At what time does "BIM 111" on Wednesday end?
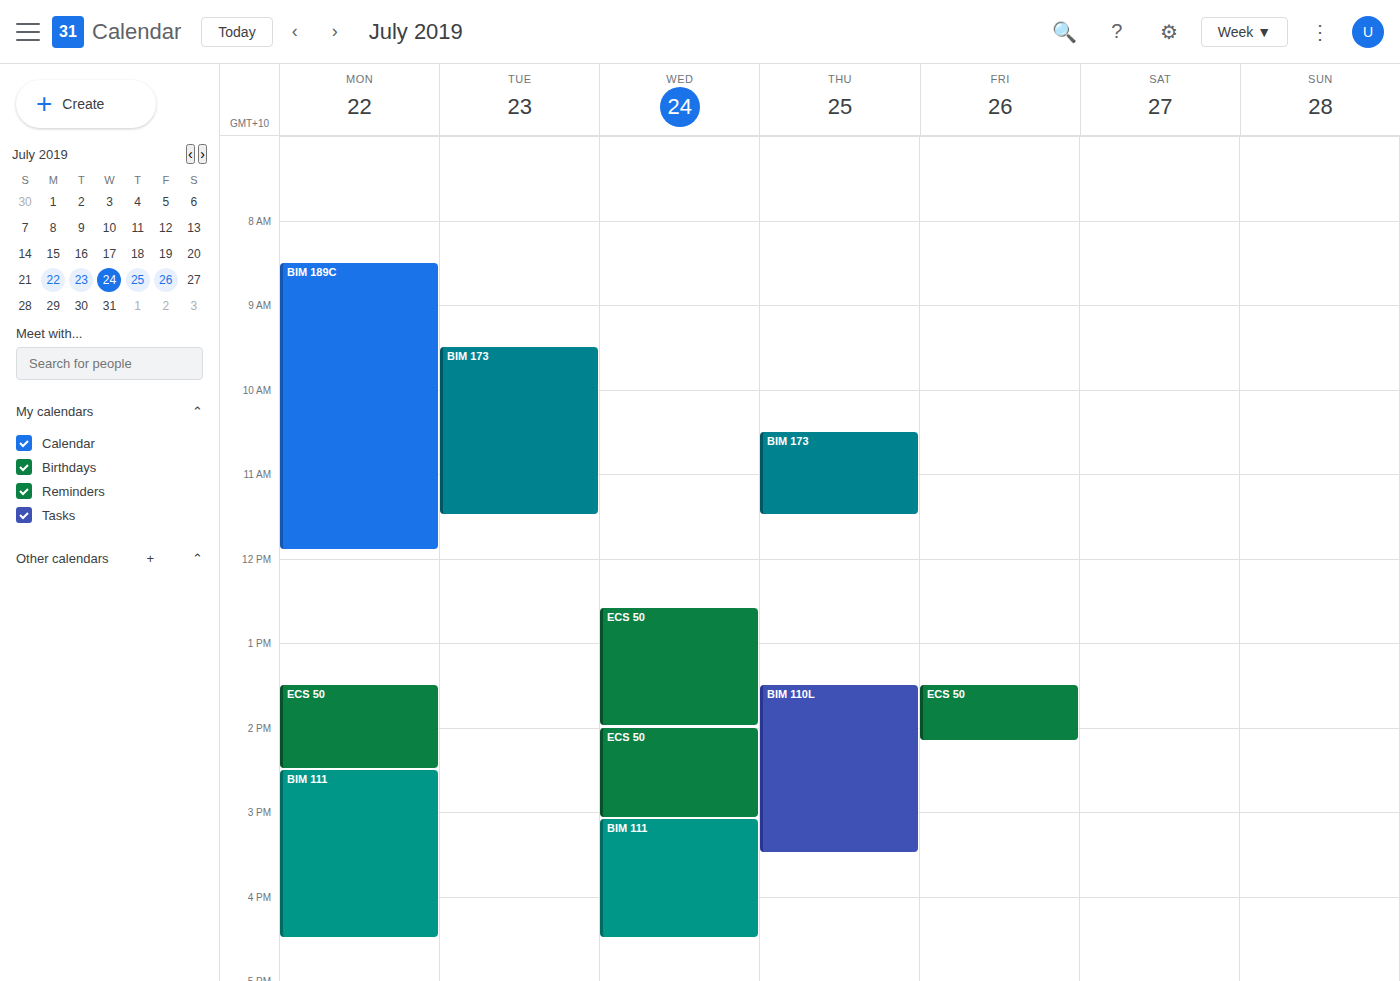
4:30 PM